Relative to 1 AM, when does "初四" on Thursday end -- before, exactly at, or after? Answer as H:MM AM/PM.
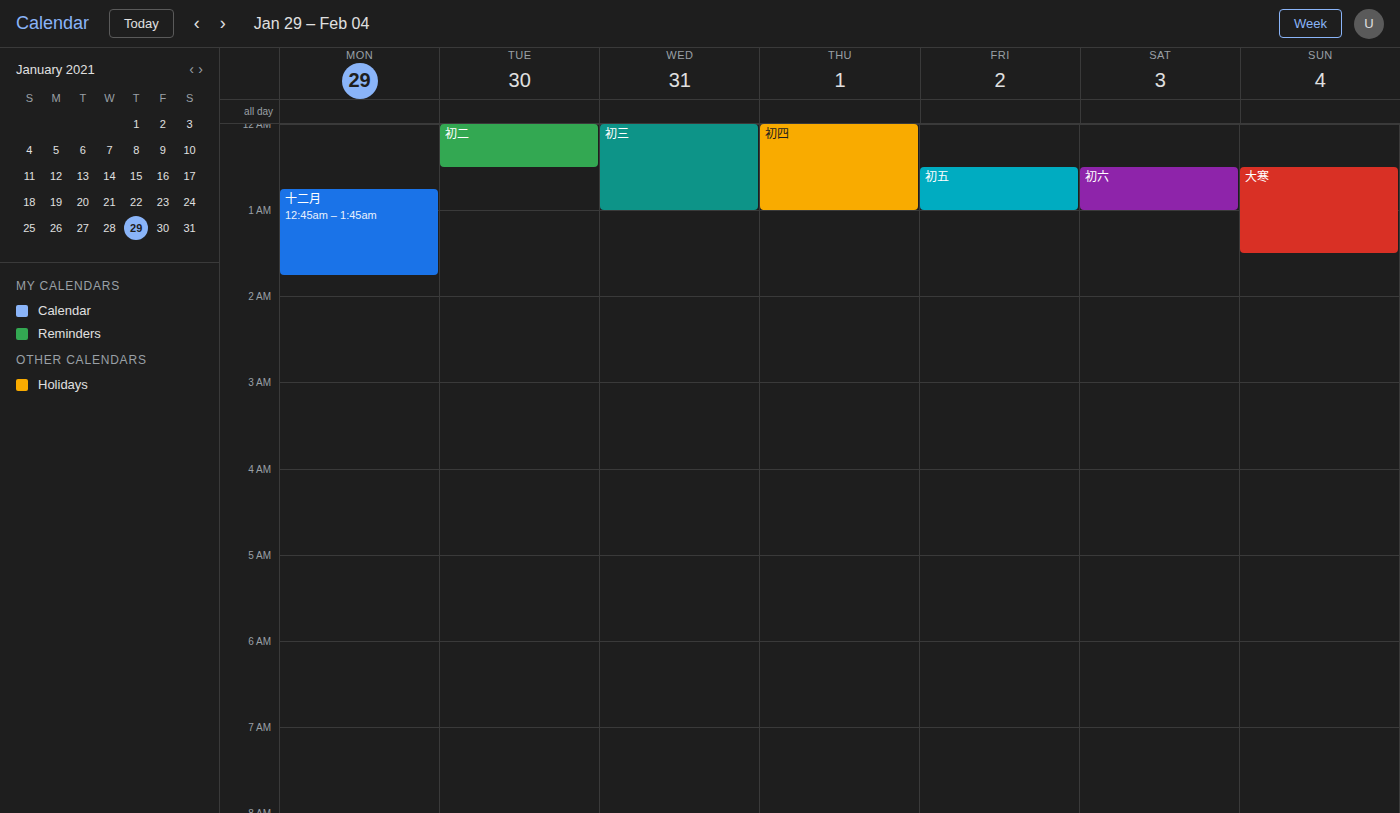
1:00 AM -- exactly at 1 AM, on the 1 AM line.